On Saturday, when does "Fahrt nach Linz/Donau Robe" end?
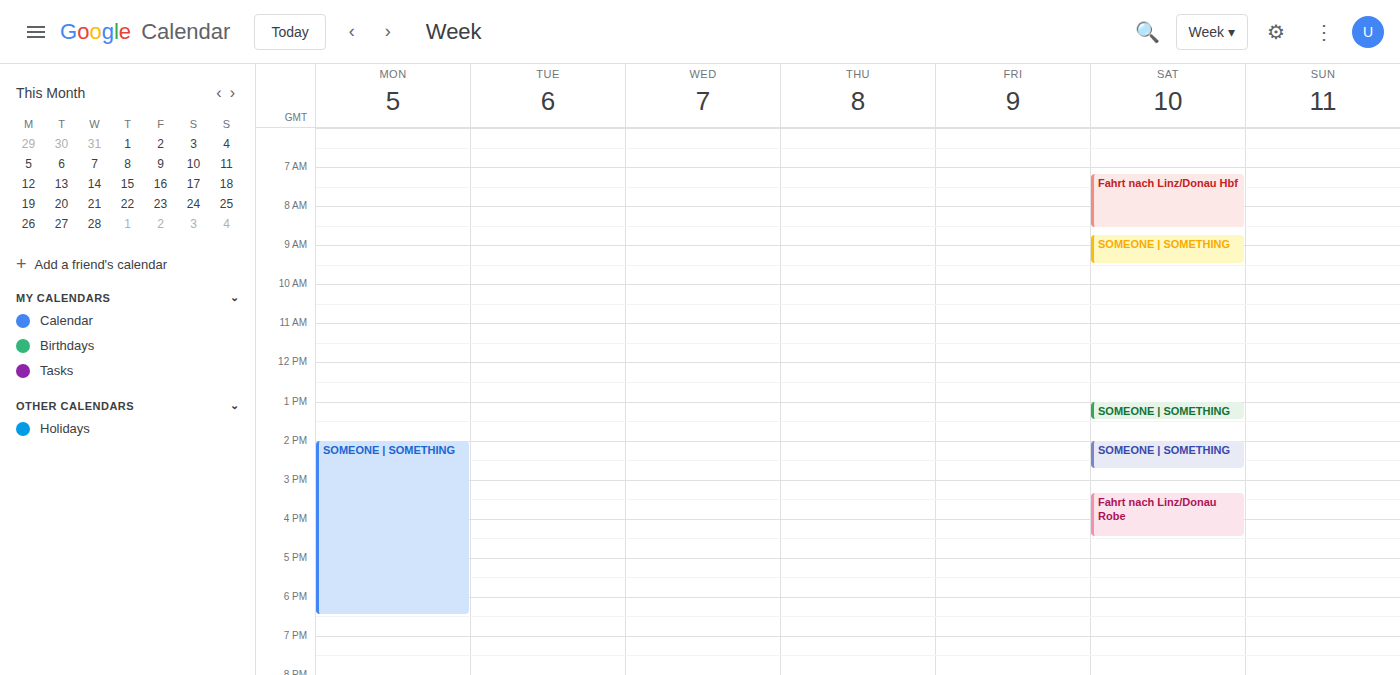
4:30 PM